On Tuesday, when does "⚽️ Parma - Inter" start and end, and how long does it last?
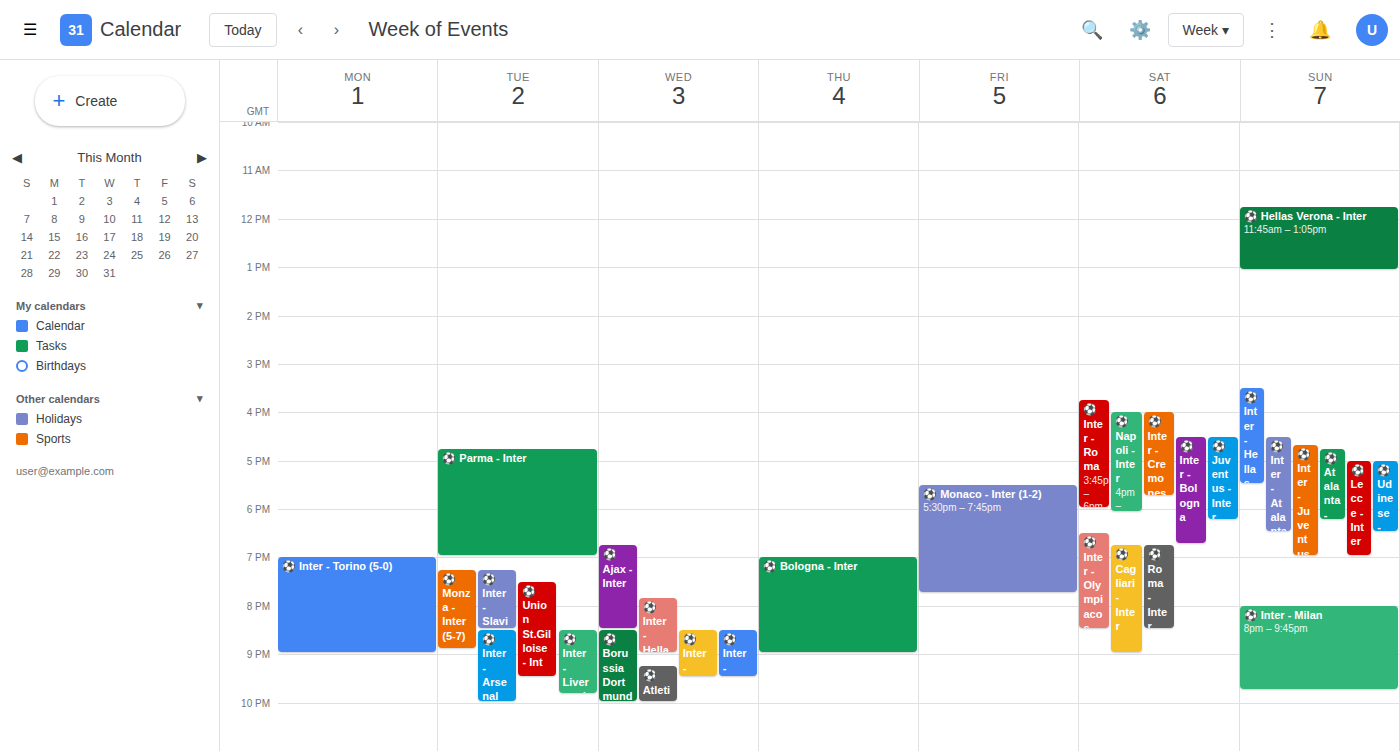
4:45 PM to 7:00 PM, 2 hours 15 minutes